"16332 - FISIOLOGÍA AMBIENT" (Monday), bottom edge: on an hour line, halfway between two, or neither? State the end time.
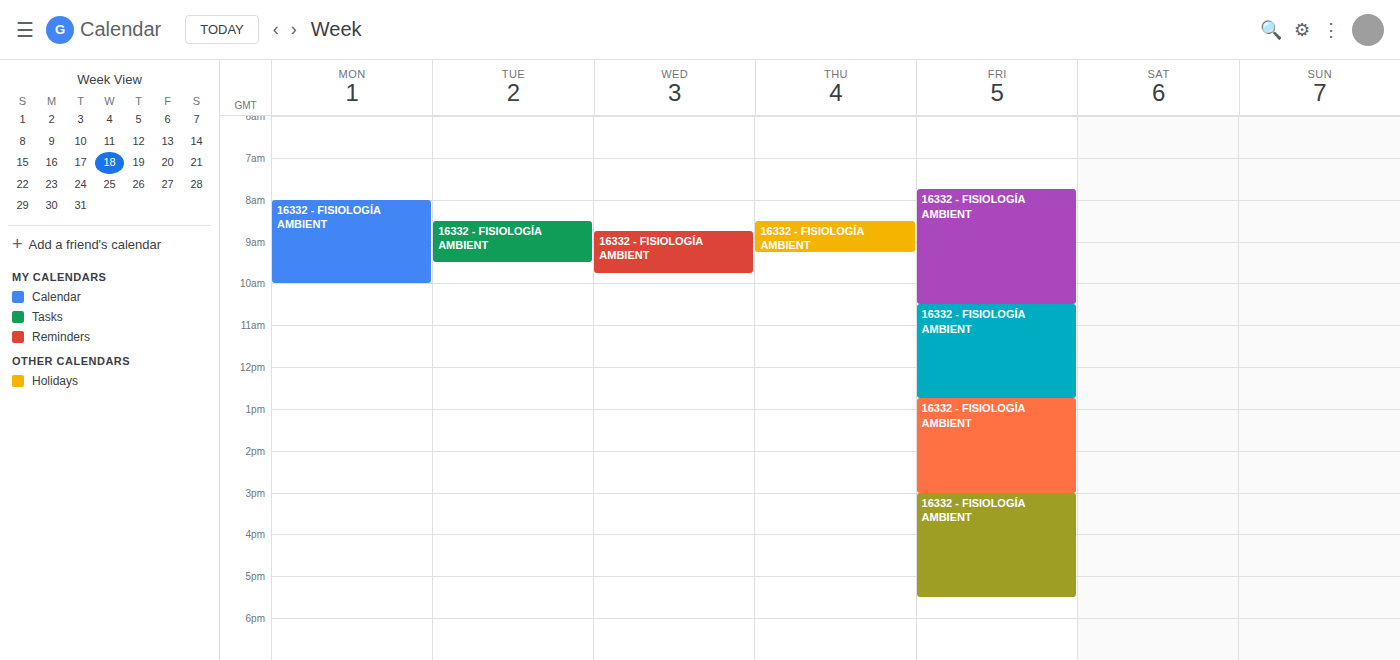
10:00 AM -- exactly on the 10 AM line.